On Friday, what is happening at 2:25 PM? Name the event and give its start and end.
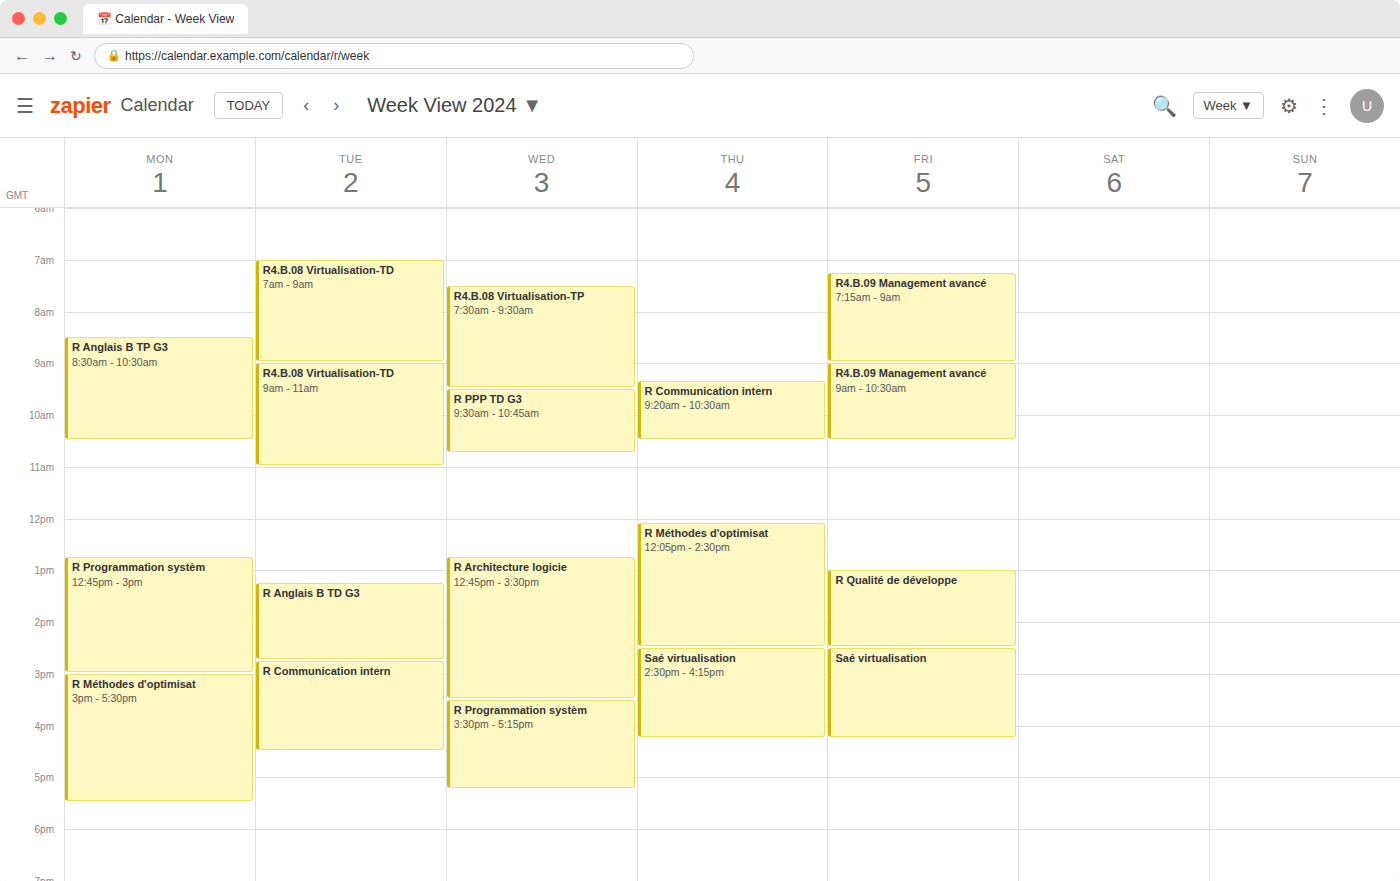
"R Qualité de développe", 1:00 PM to 2:30 PM